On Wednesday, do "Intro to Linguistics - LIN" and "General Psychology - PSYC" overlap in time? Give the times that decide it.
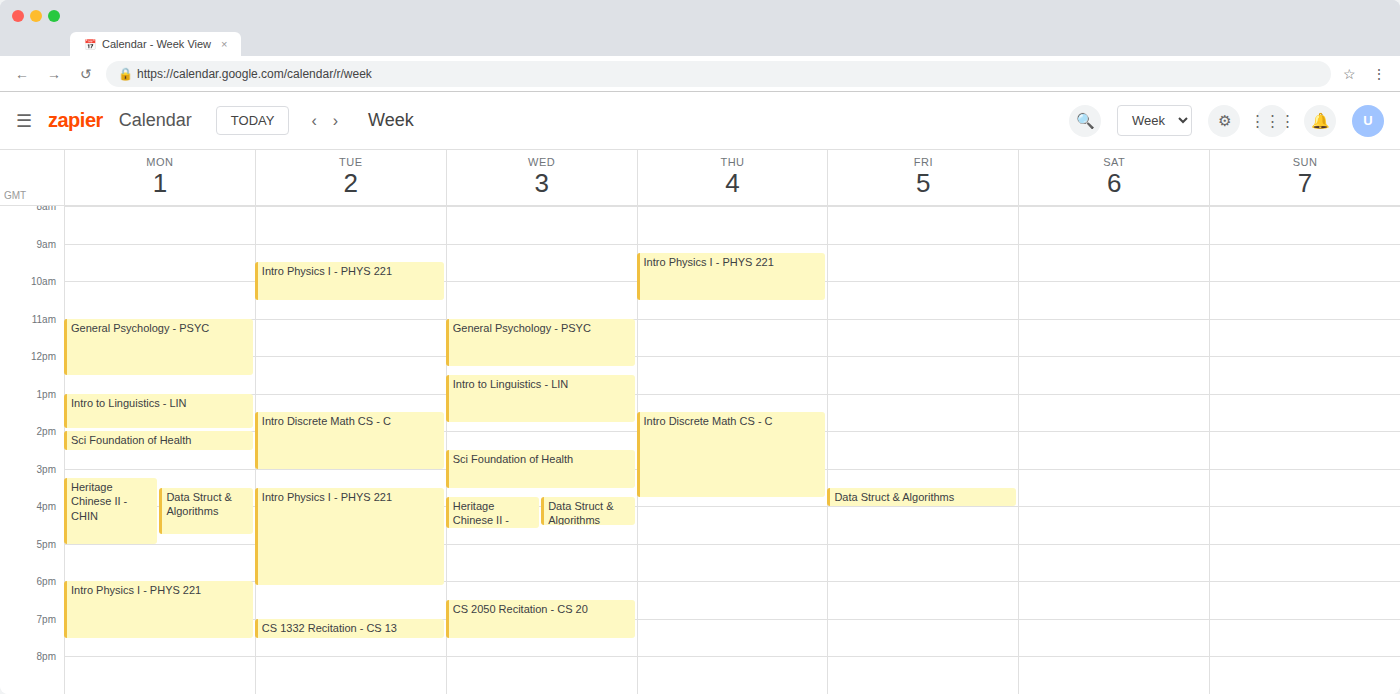
"General Psychology - PSYC" ends at 12:15 and "Intro to Linguistics - LIN" starts at 12:30 -- no overlap.